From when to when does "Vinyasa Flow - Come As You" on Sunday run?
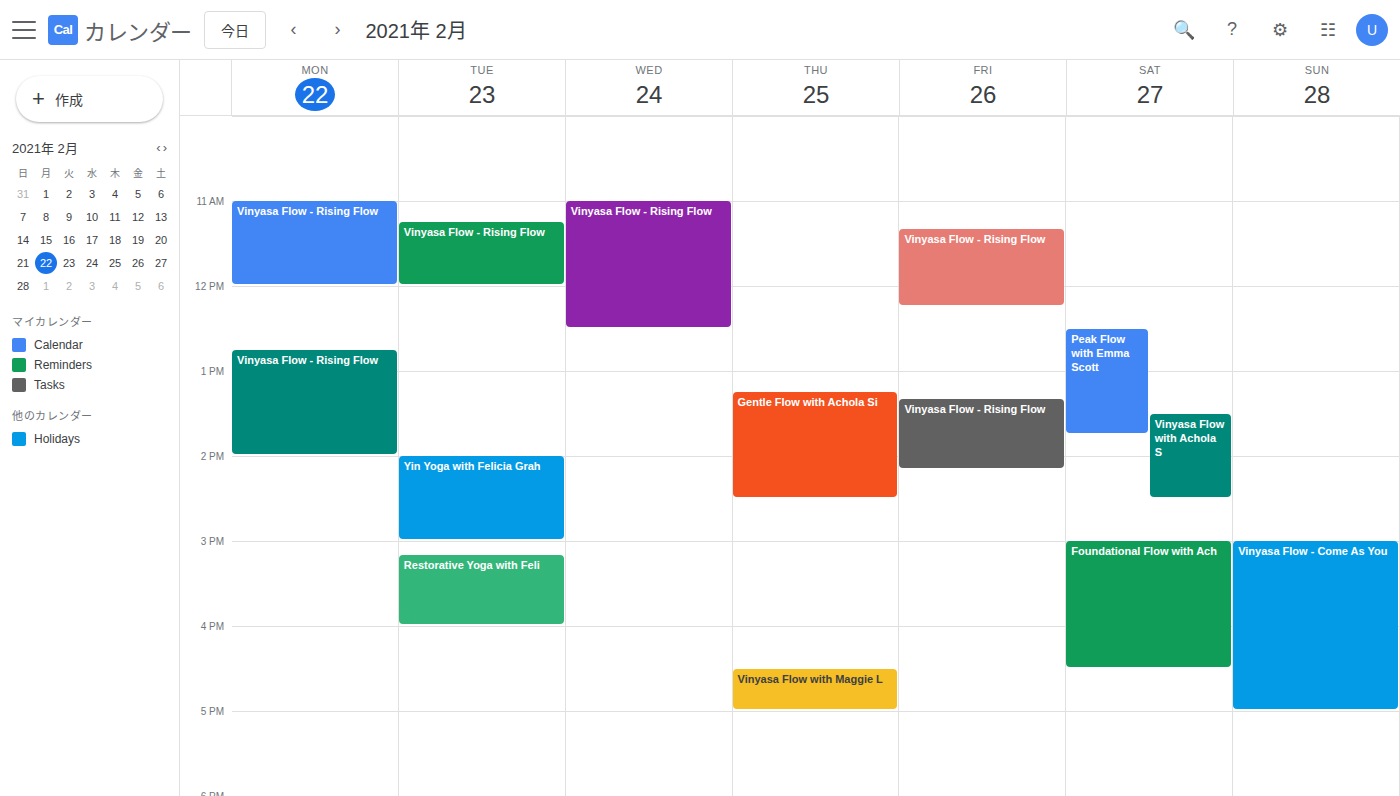
15:00 to 17:00